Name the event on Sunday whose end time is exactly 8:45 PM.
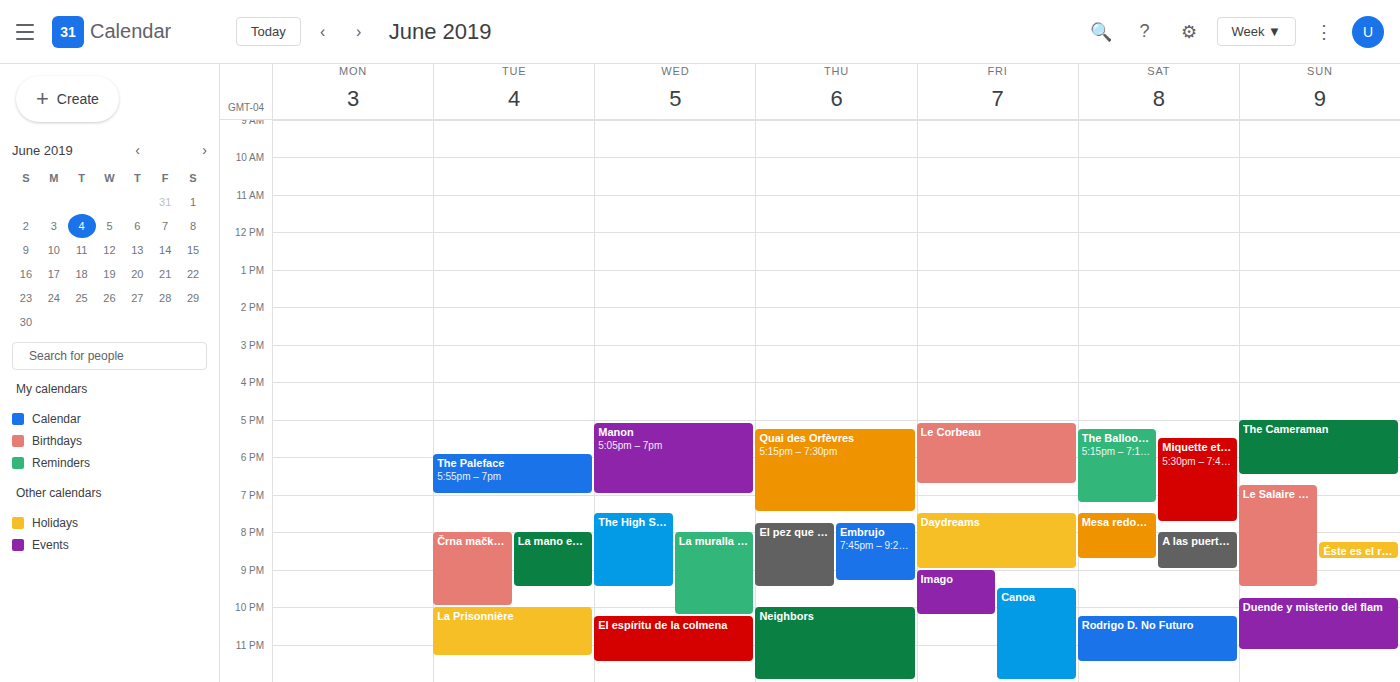
"Éste es el romance del Ani"